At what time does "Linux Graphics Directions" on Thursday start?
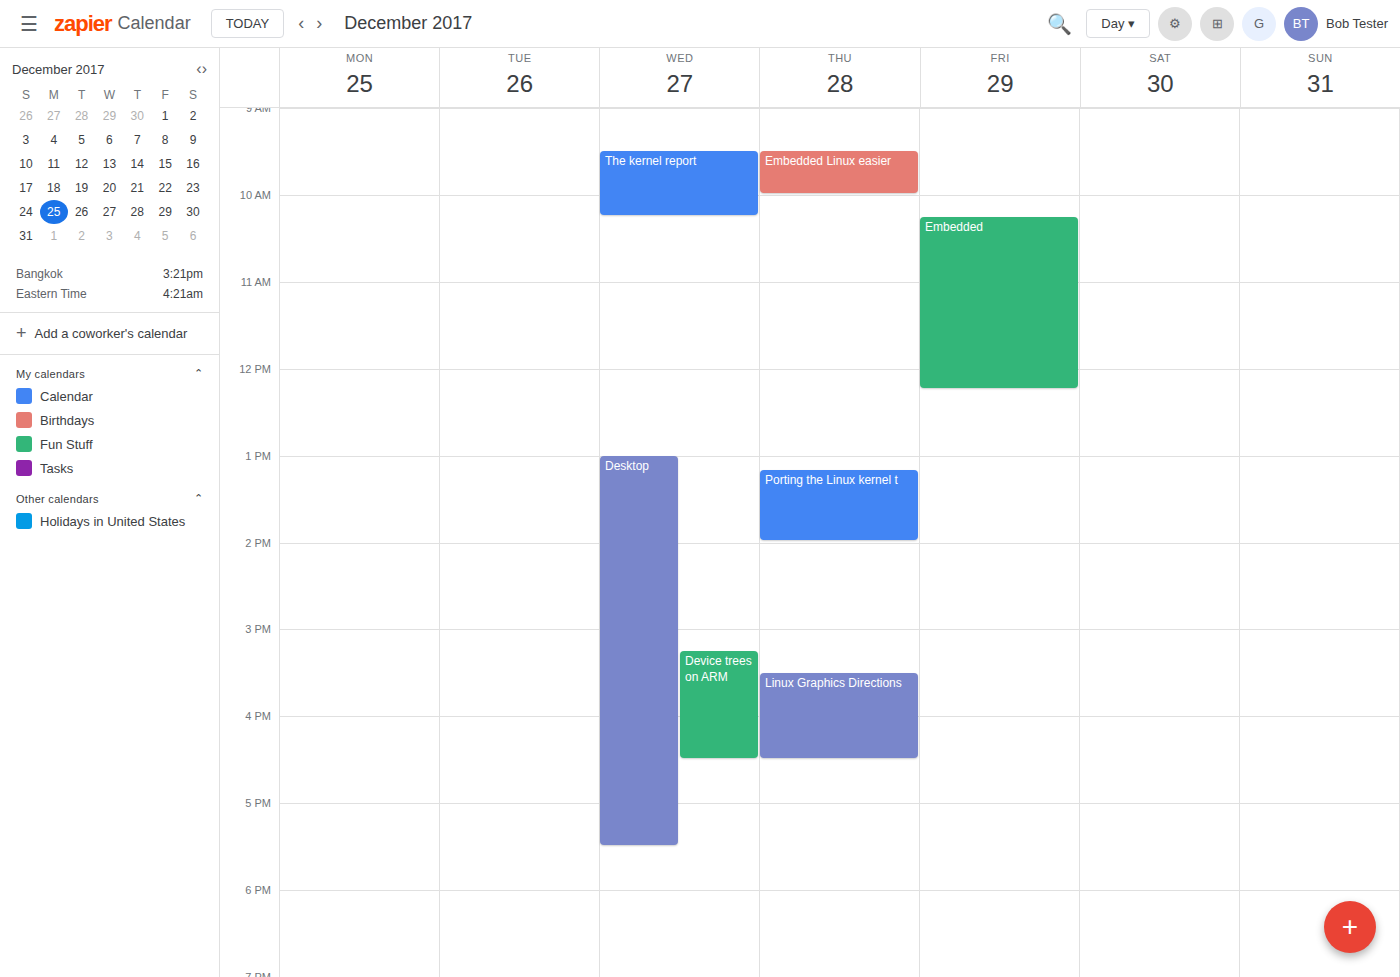
3:30 PM